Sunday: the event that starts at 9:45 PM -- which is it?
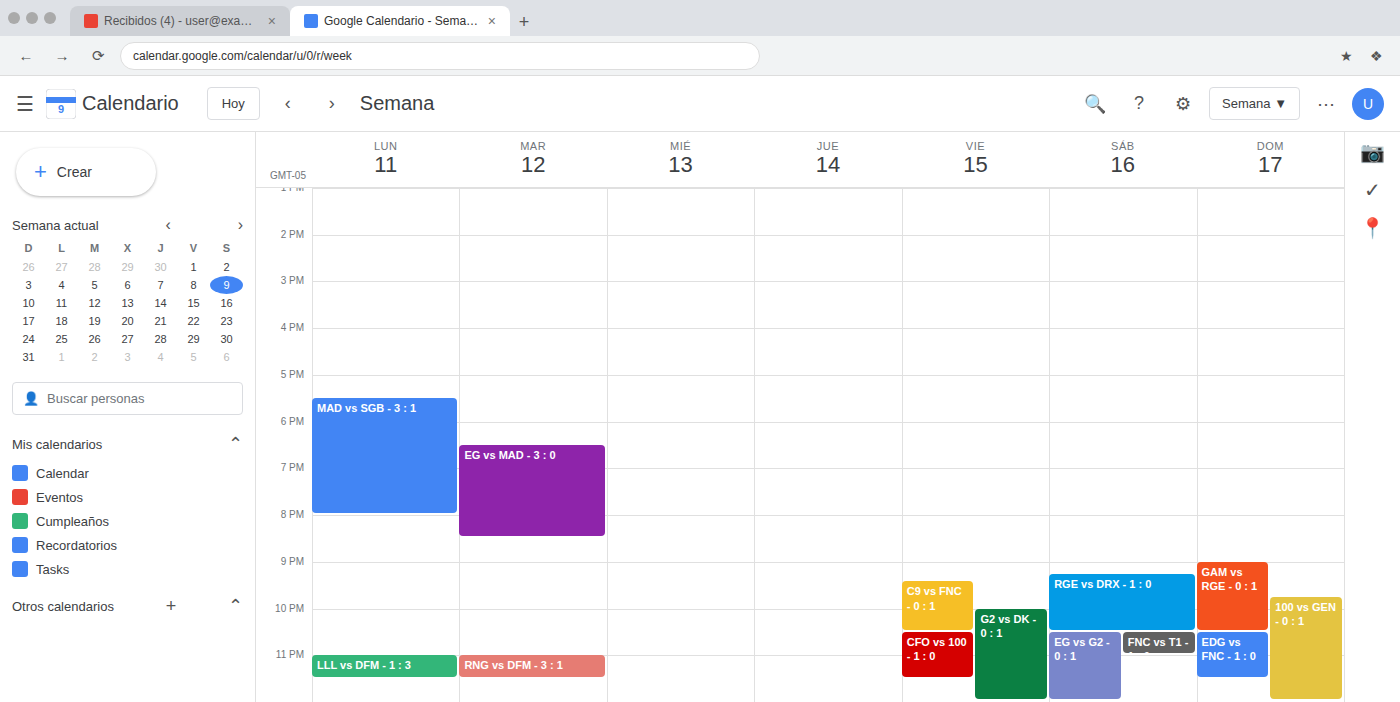
"100 vs GEN - 0 : 1"